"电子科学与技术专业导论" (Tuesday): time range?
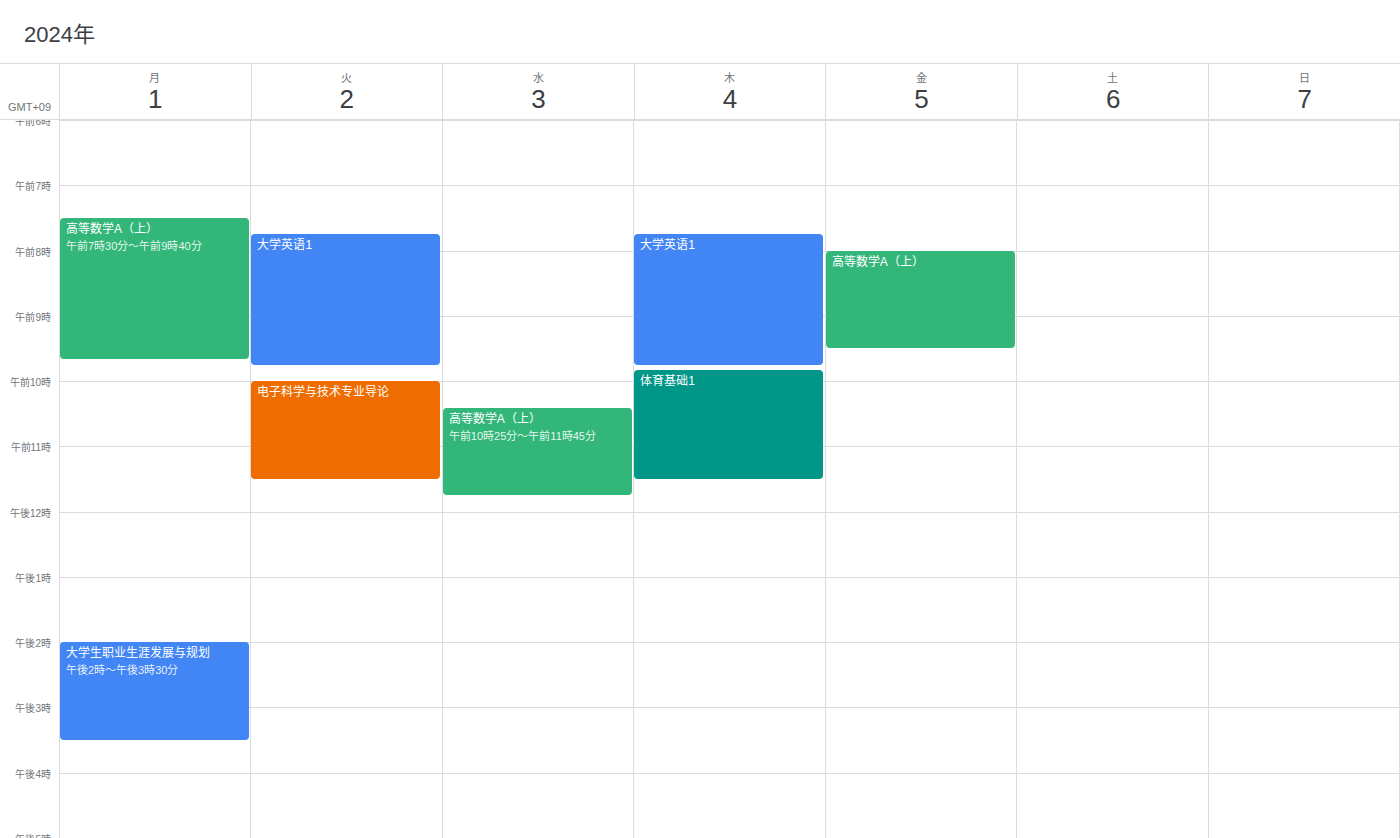
10:00 AM to 11:30 AM